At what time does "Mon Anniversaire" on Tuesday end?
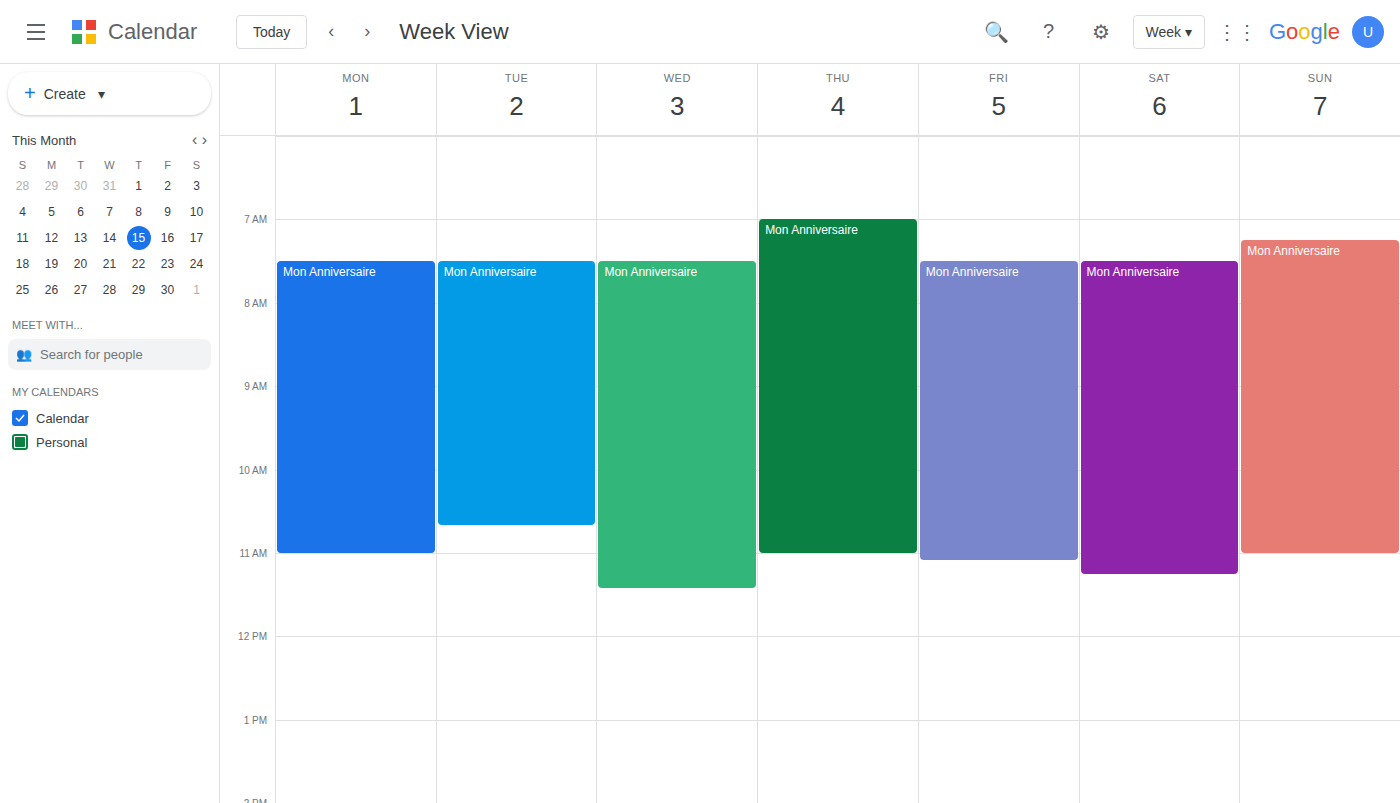
10:40 AM